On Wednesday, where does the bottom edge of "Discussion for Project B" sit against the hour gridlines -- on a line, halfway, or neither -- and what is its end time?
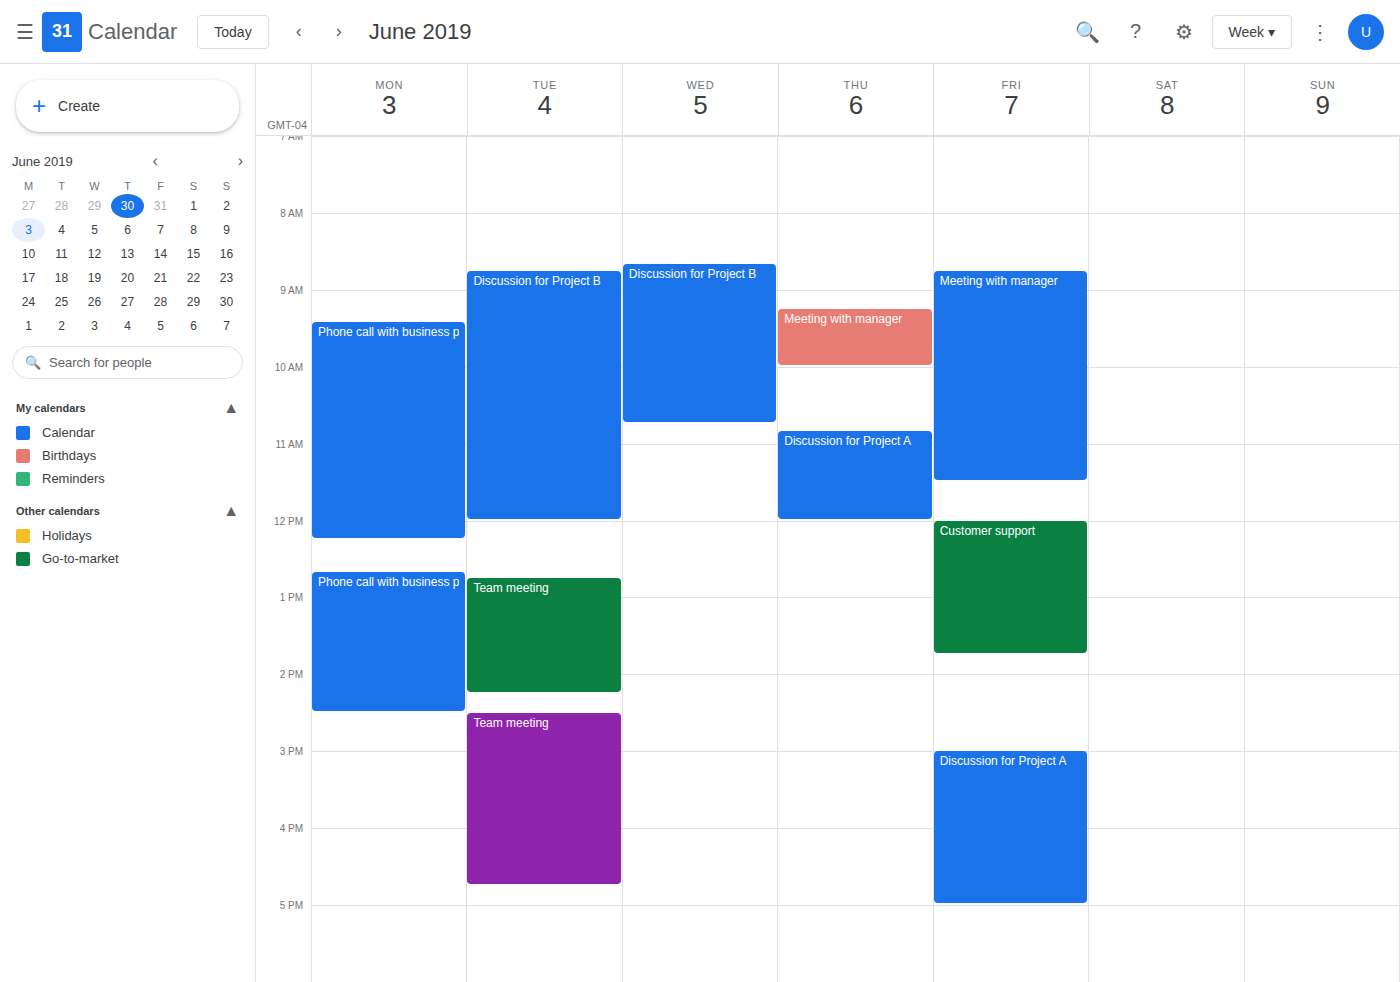
10:45 AM -- neither: three quarters of the way from the 10 AM line to the 11 AM line.